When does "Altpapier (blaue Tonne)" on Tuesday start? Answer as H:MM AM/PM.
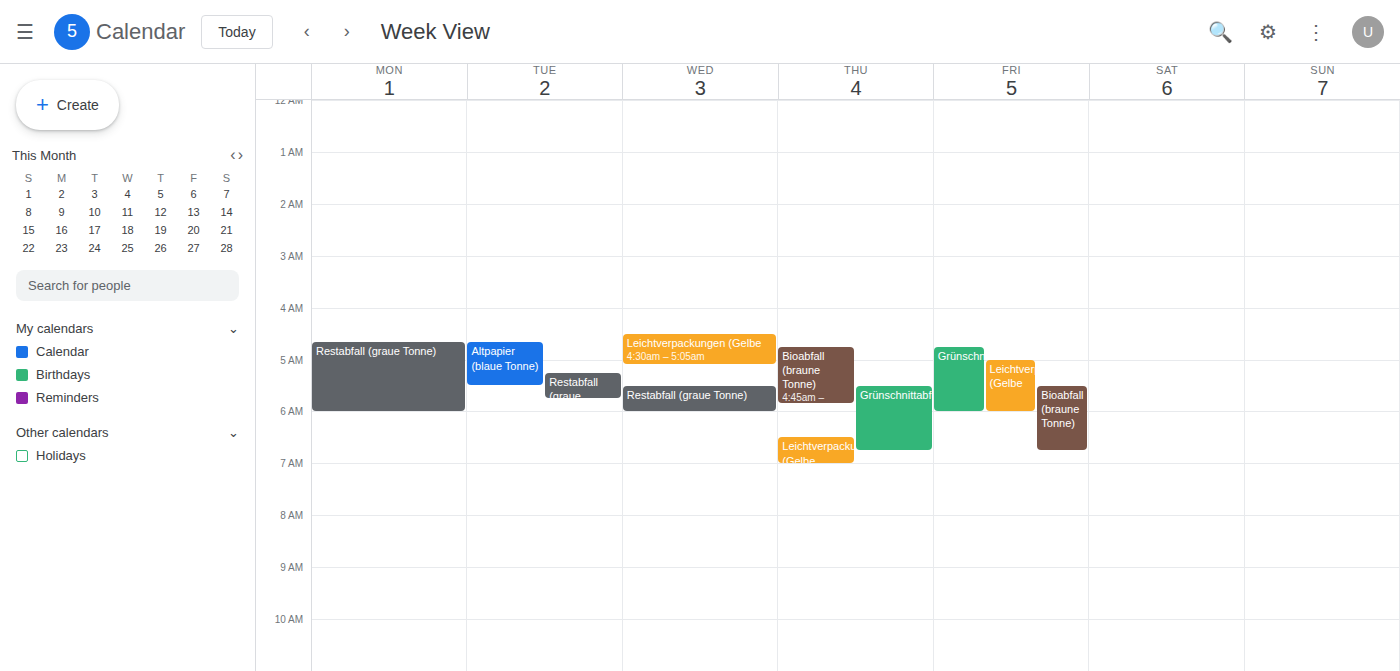
4:40 AM